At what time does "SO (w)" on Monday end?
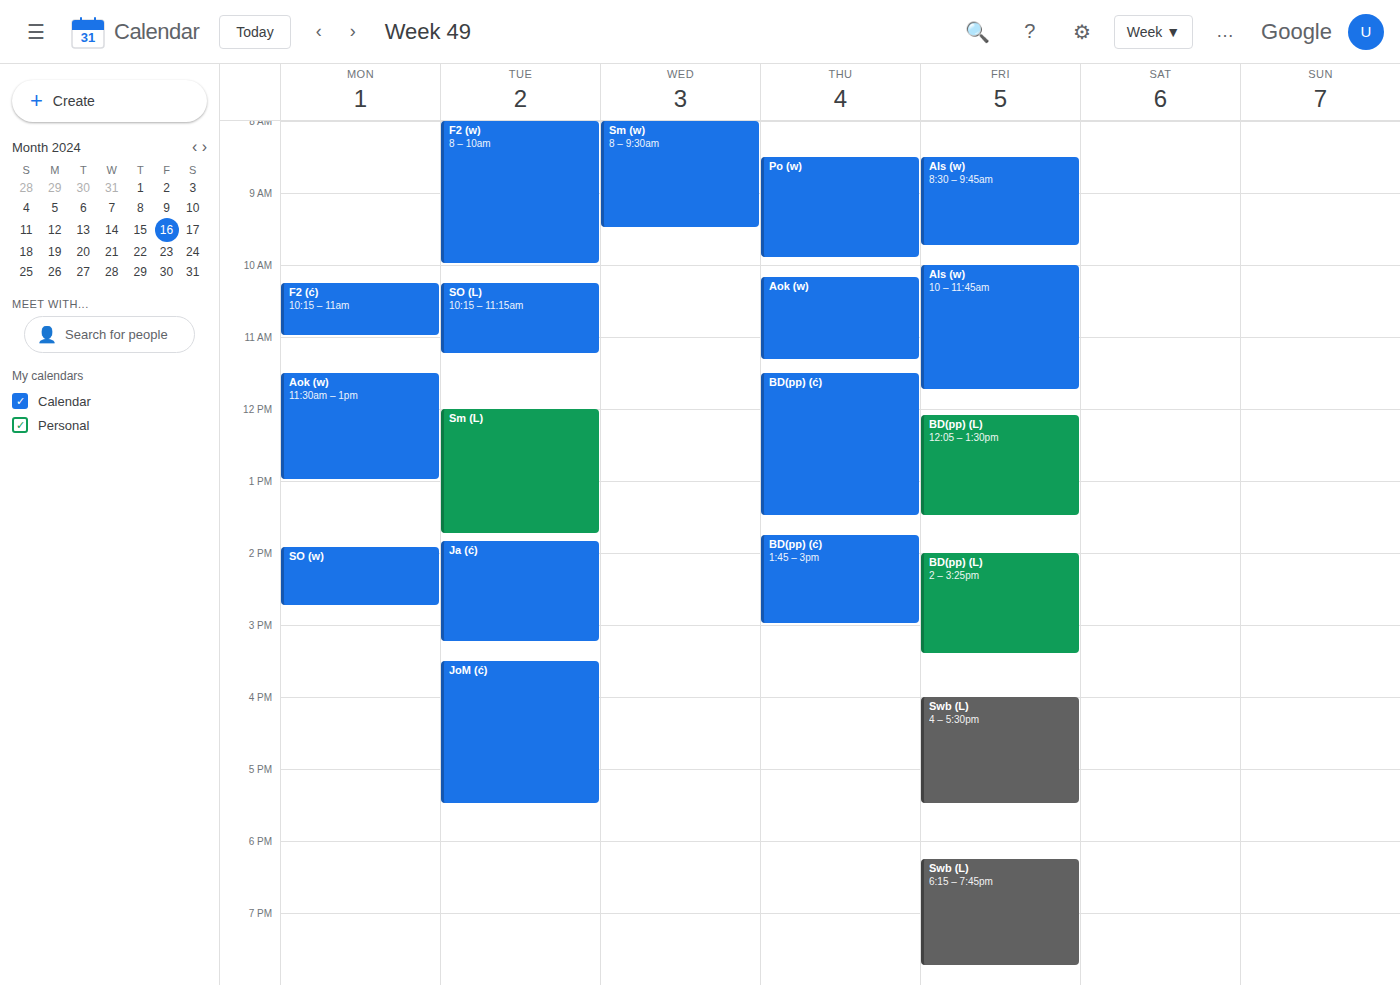
14:45